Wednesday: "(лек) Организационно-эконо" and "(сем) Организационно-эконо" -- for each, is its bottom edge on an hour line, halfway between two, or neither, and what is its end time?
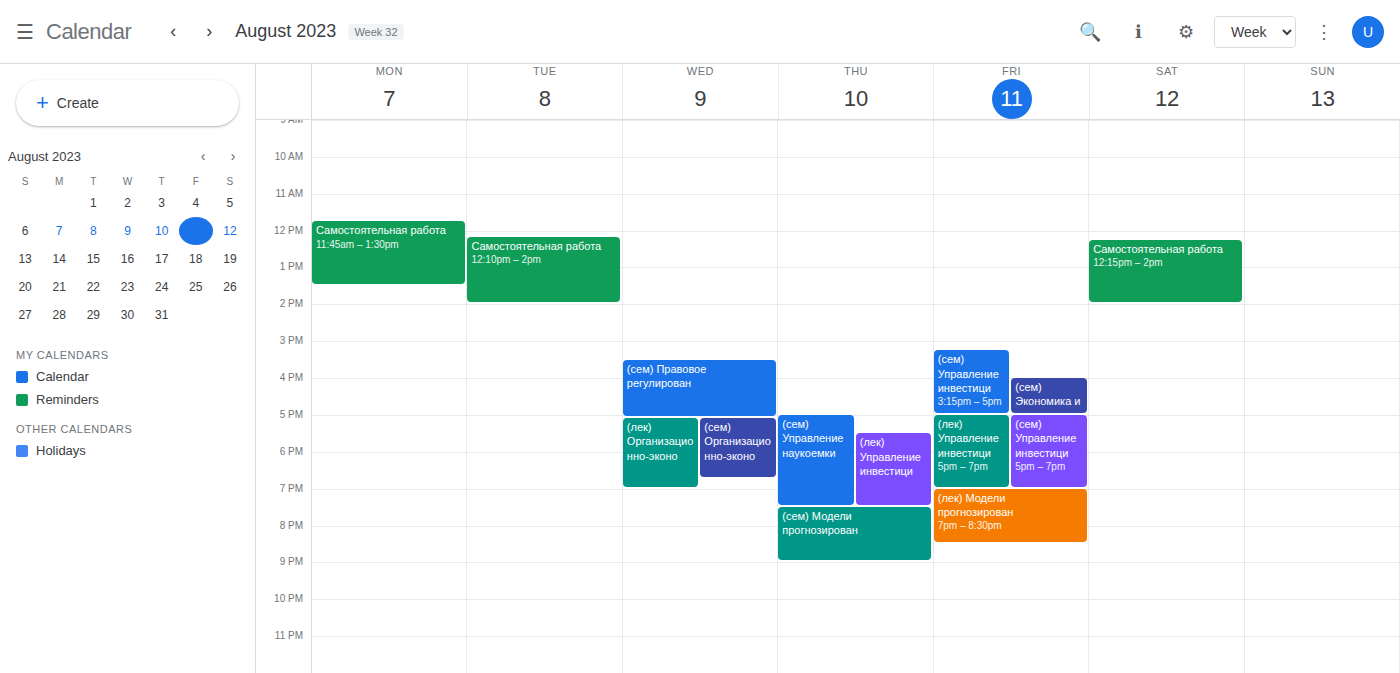
"(лек) Организационно-эконо": 7:00 PM, exactly on the 7 PM line. "(сем) Организационно-эконо": 6:45 PM, neither: three quarters of the way from the 6 PM line to the 7 PM line.